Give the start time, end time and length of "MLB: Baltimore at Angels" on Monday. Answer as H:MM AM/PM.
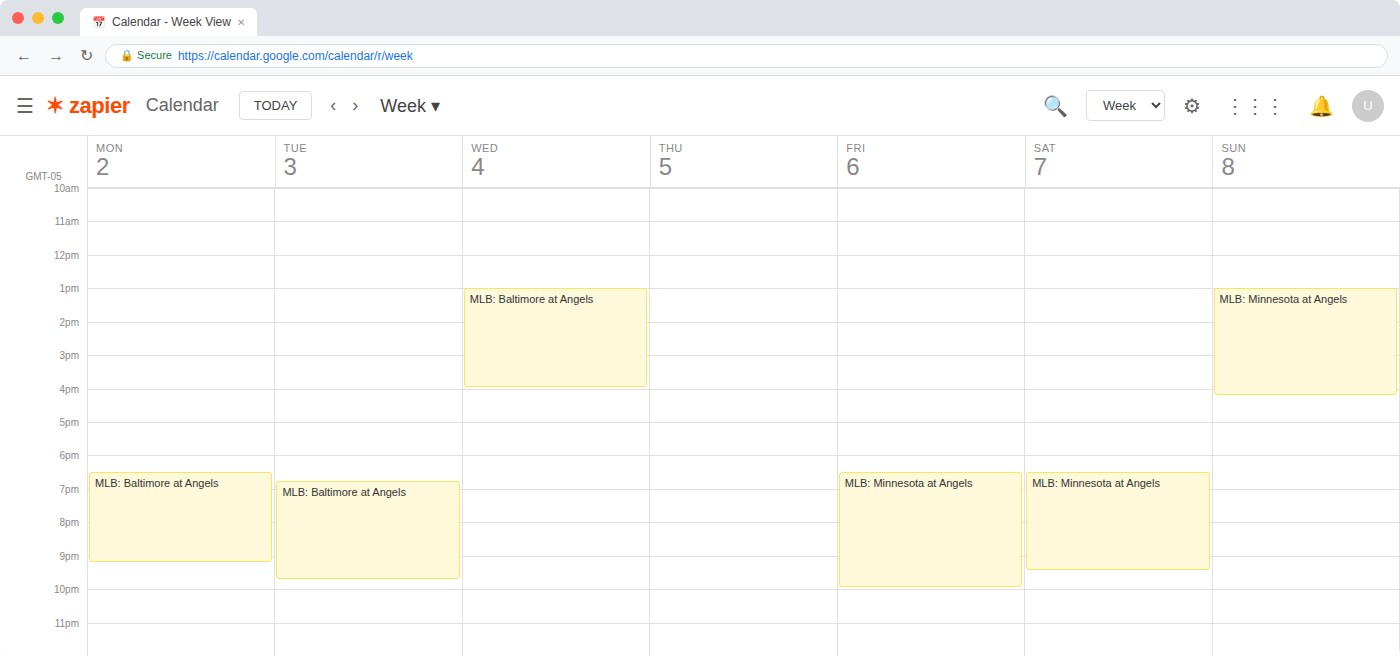
6:30 PM to 9:15 PM, 2 hours 45 minutes